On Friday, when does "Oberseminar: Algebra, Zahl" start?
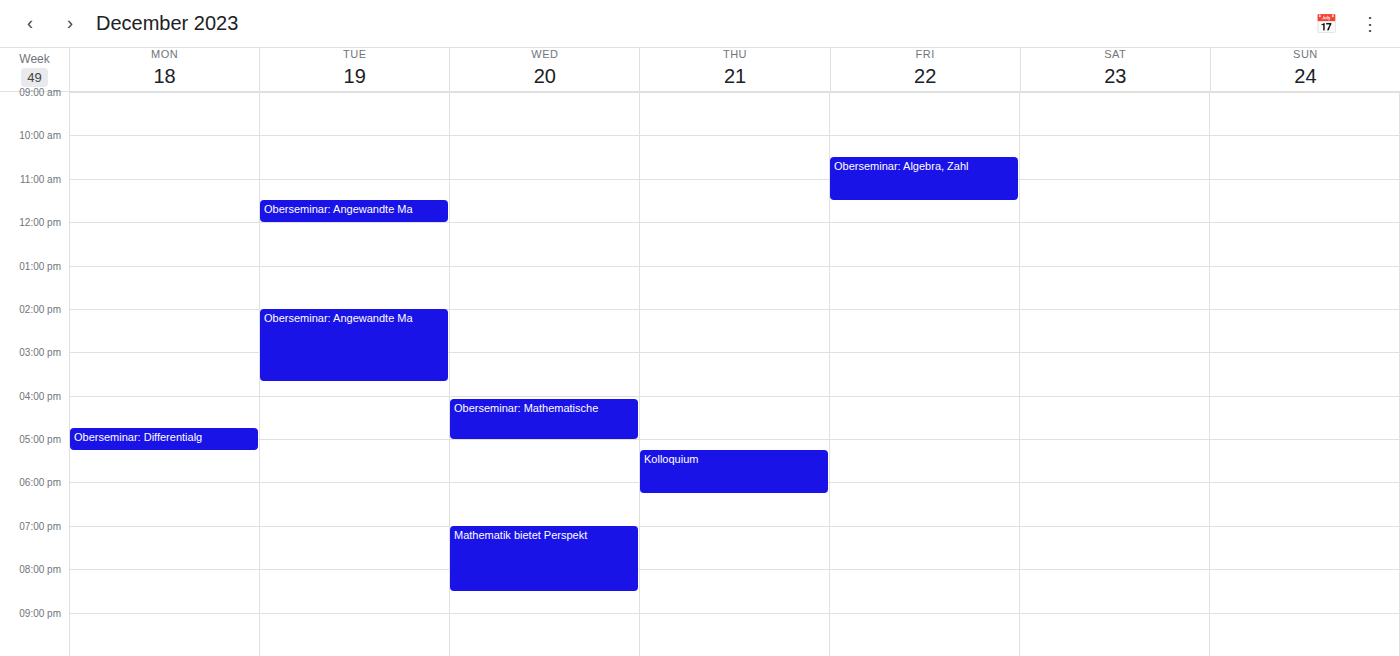
10:30 AM